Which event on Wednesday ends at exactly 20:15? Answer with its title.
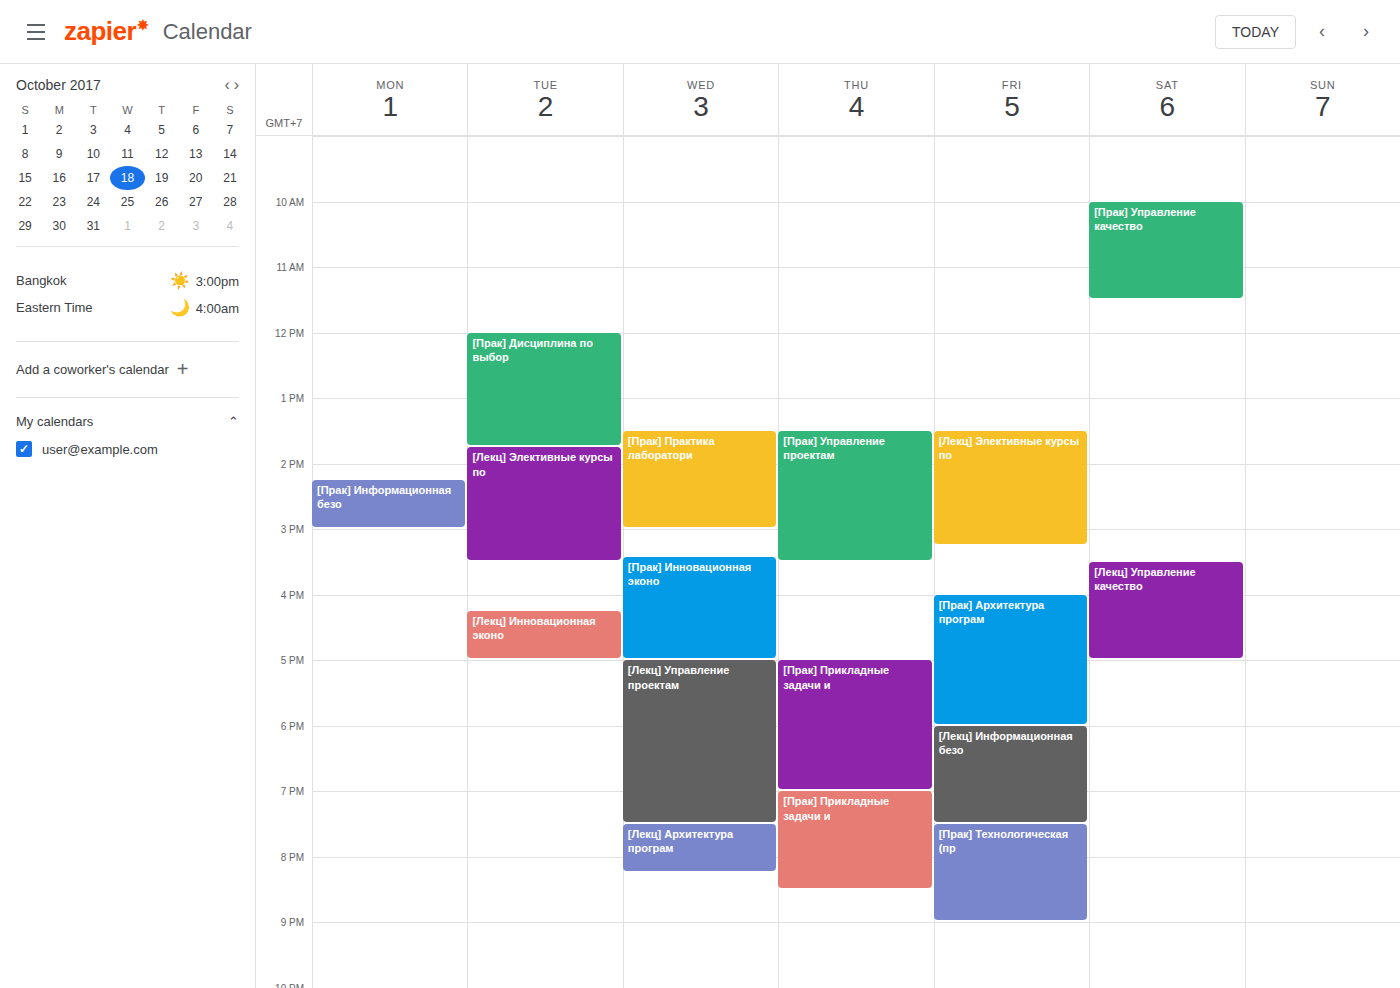
"[Лекц] Архитектура програм"